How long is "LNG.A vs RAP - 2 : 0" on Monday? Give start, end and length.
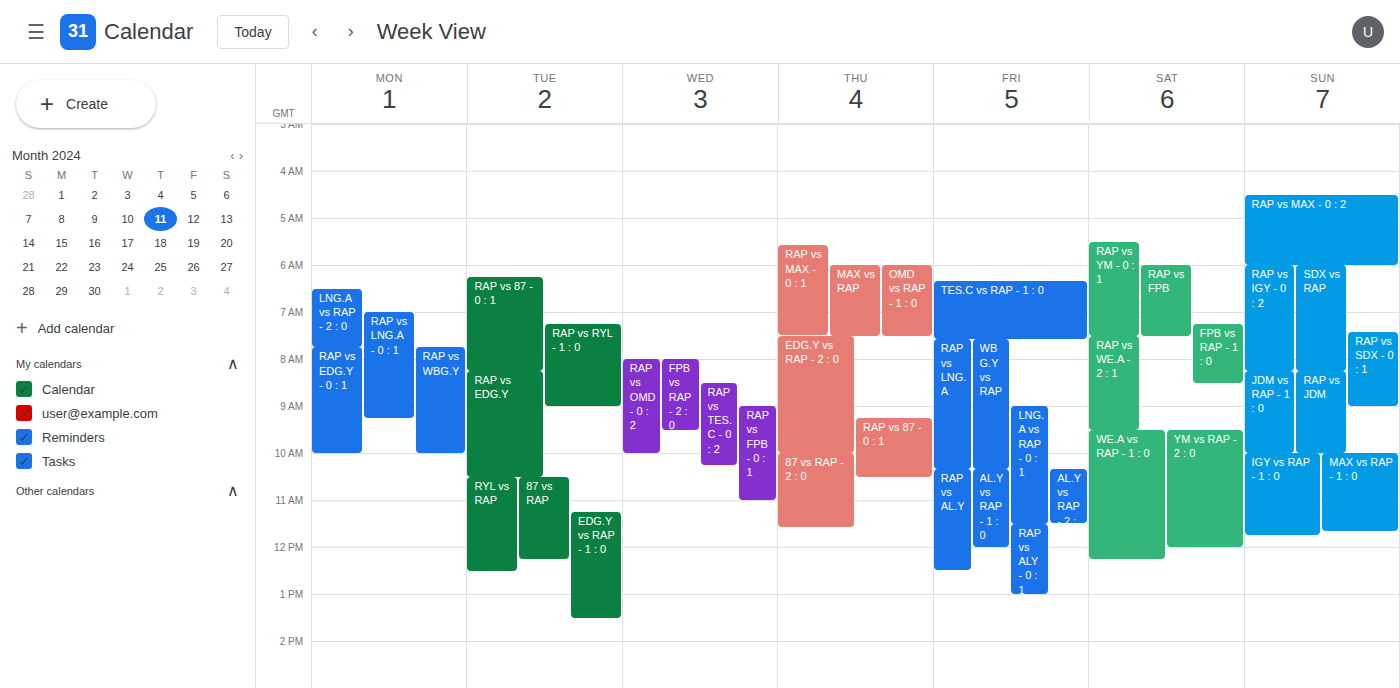
6:30 AM to 7:45 AM, 1 hour 15 minutes